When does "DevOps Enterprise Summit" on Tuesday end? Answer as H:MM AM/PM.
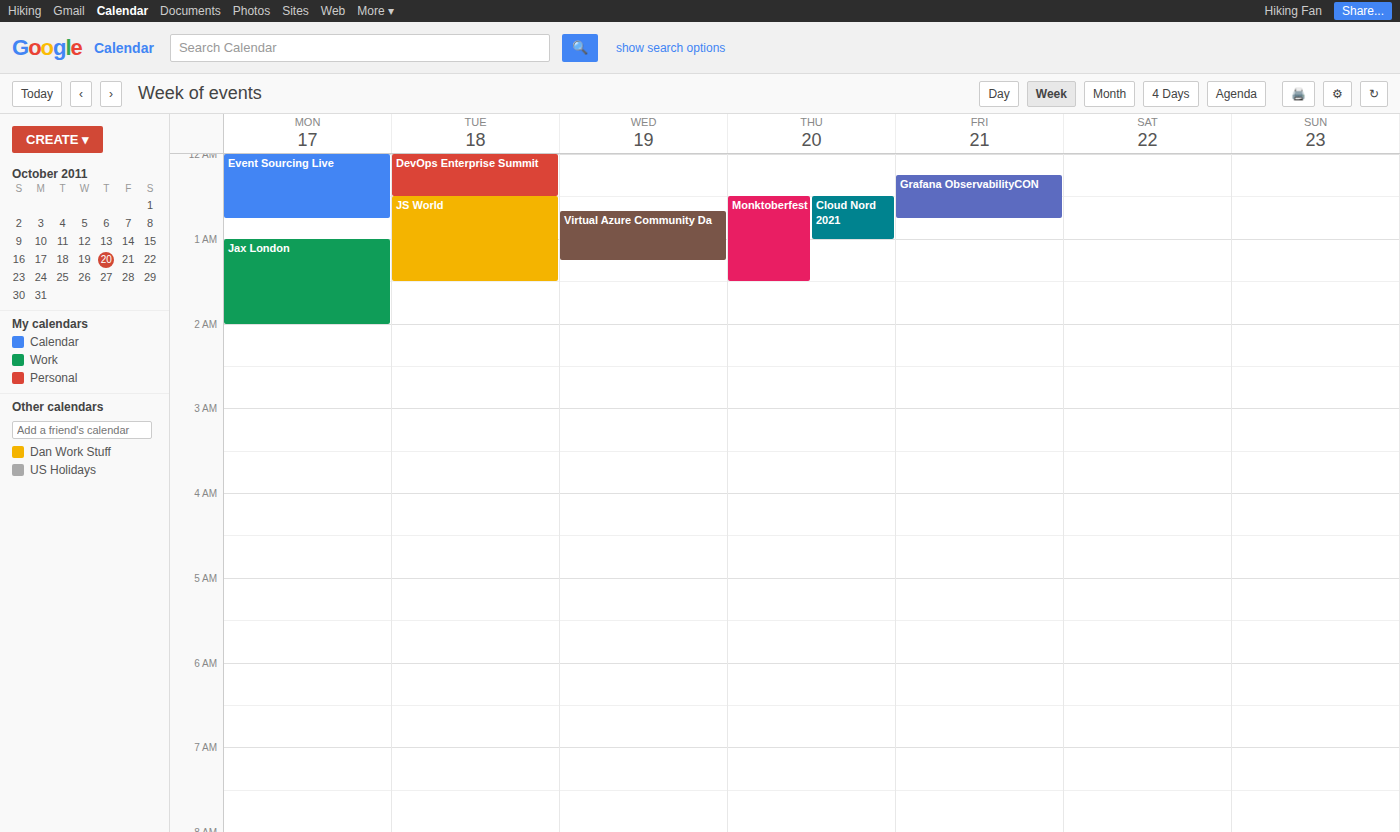
12:30 AM